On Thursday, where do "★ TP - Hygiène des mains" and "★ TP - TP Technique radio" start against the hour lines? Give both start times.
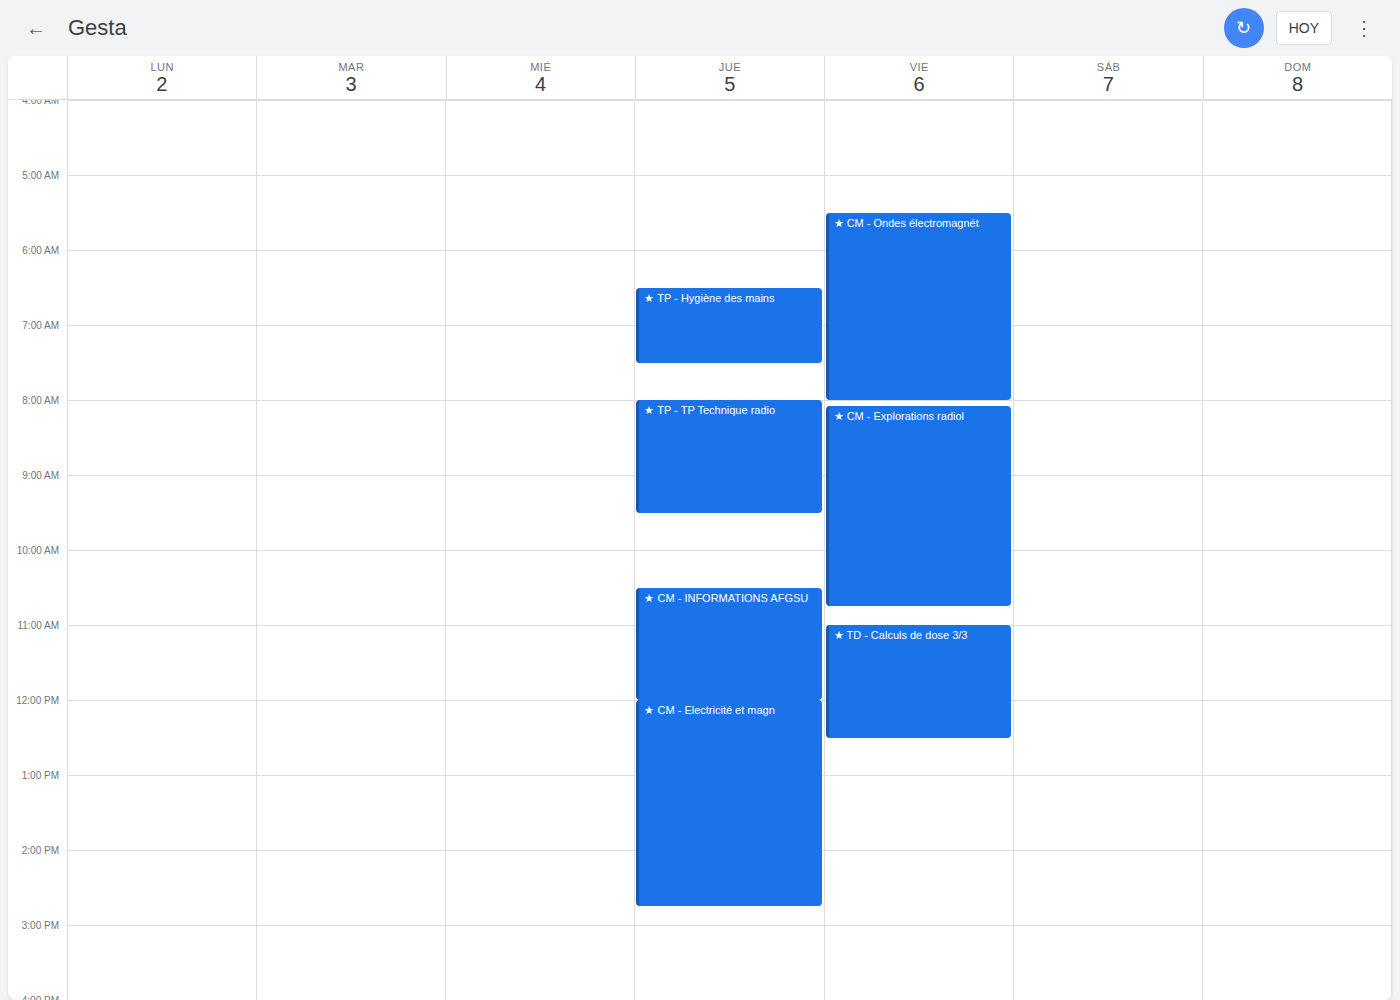
"★ TP - Hygiène des mains": 6:30 AM, halfway between the 6 AM and 7 AM lines. "★ TP - TP Technique radio": 8:00 AM, exactly on the 8 AM line.